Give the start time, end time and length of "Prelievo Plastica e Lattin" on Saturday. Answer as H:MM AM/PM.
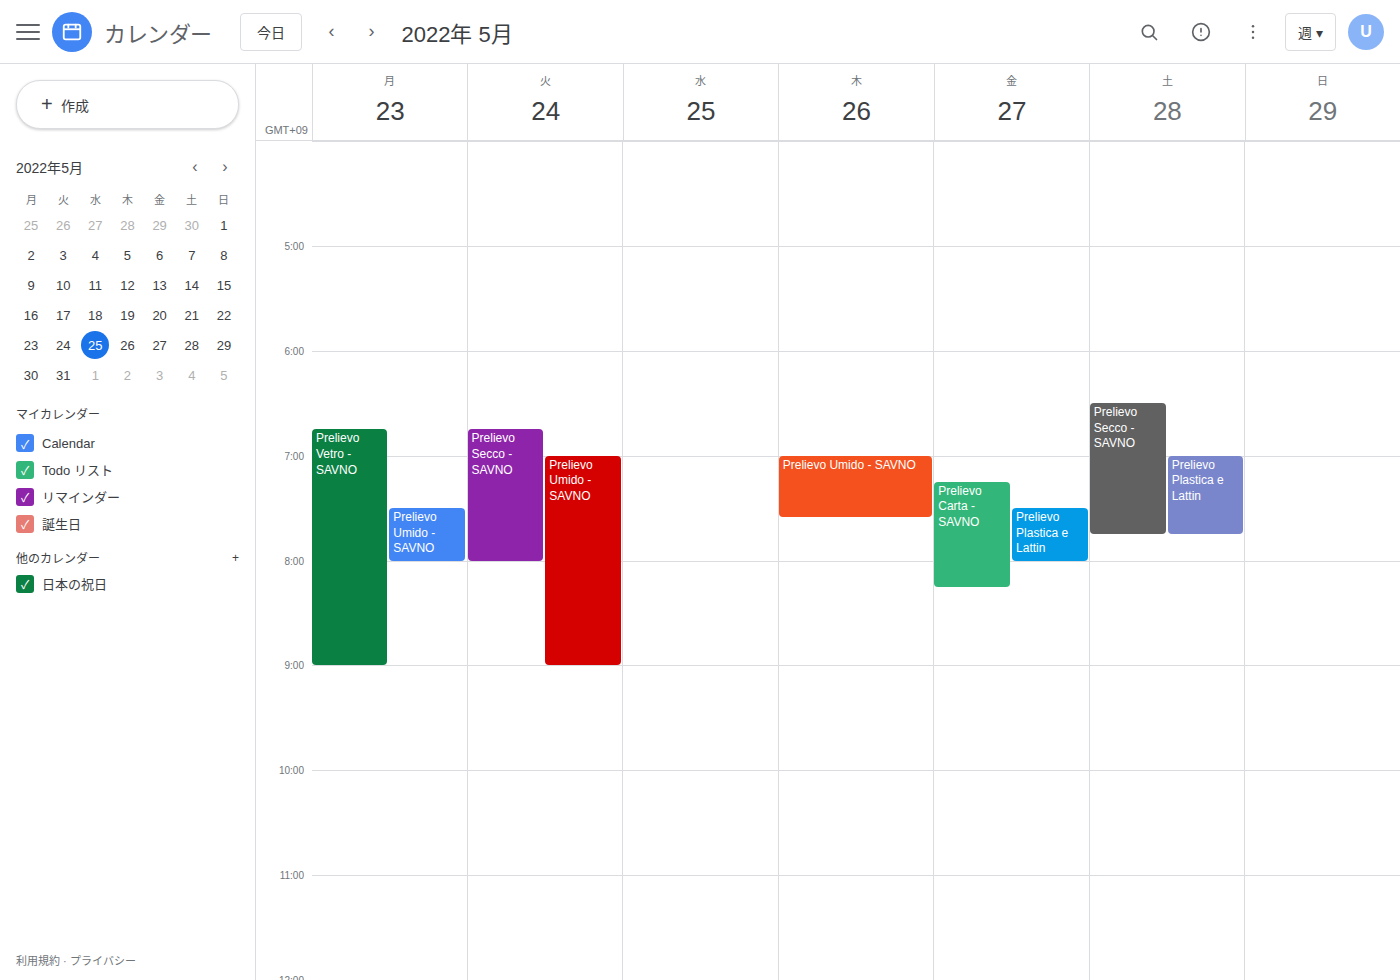
7:00 AM to 7:45 AM, 45 minutes